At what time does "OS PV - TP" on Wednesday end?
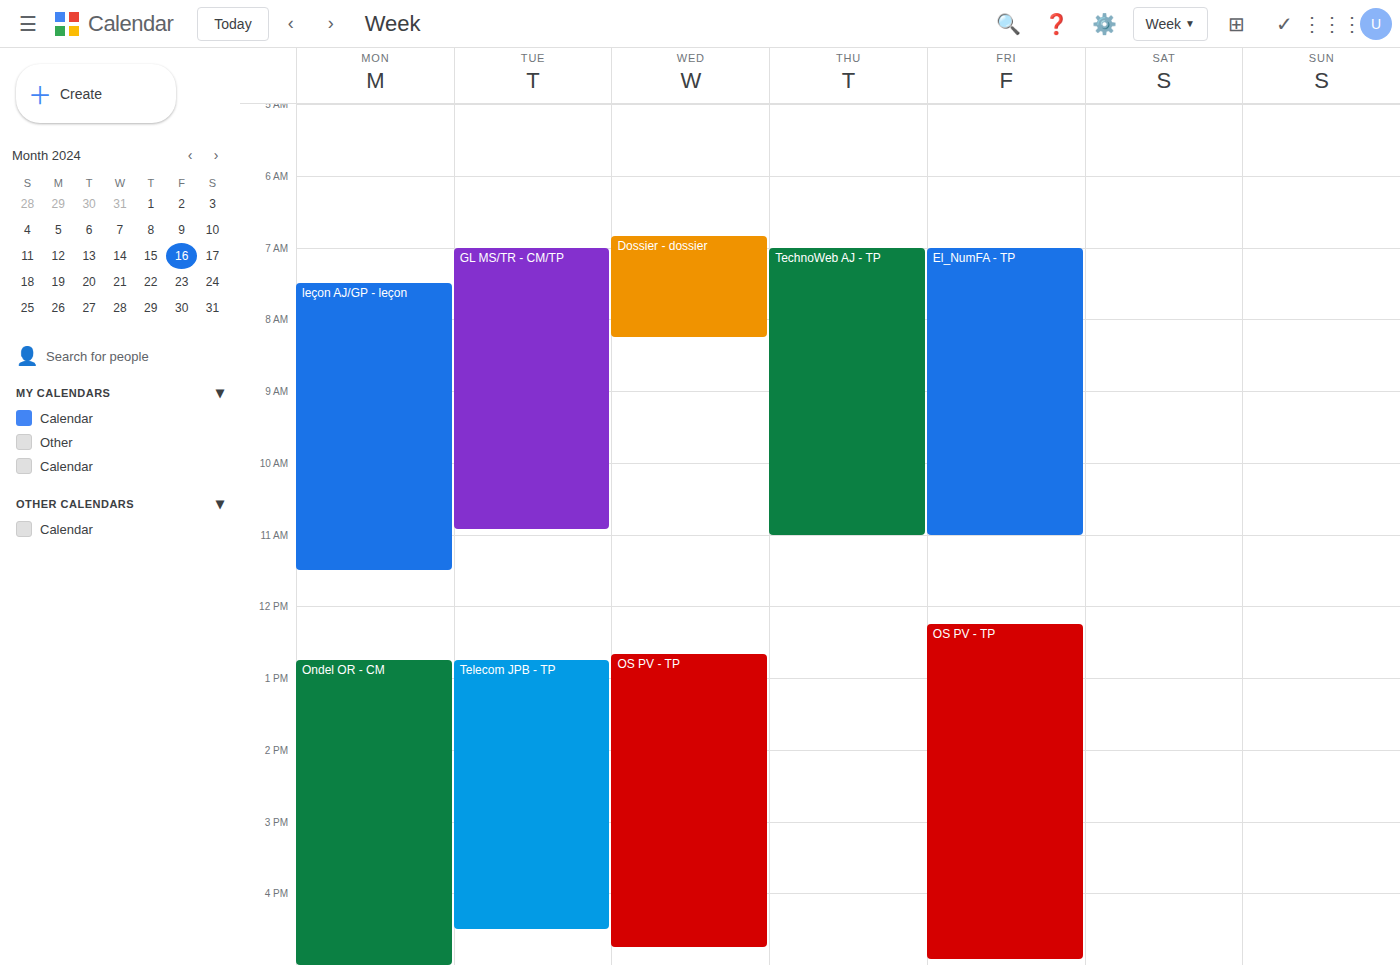
4:45 PM